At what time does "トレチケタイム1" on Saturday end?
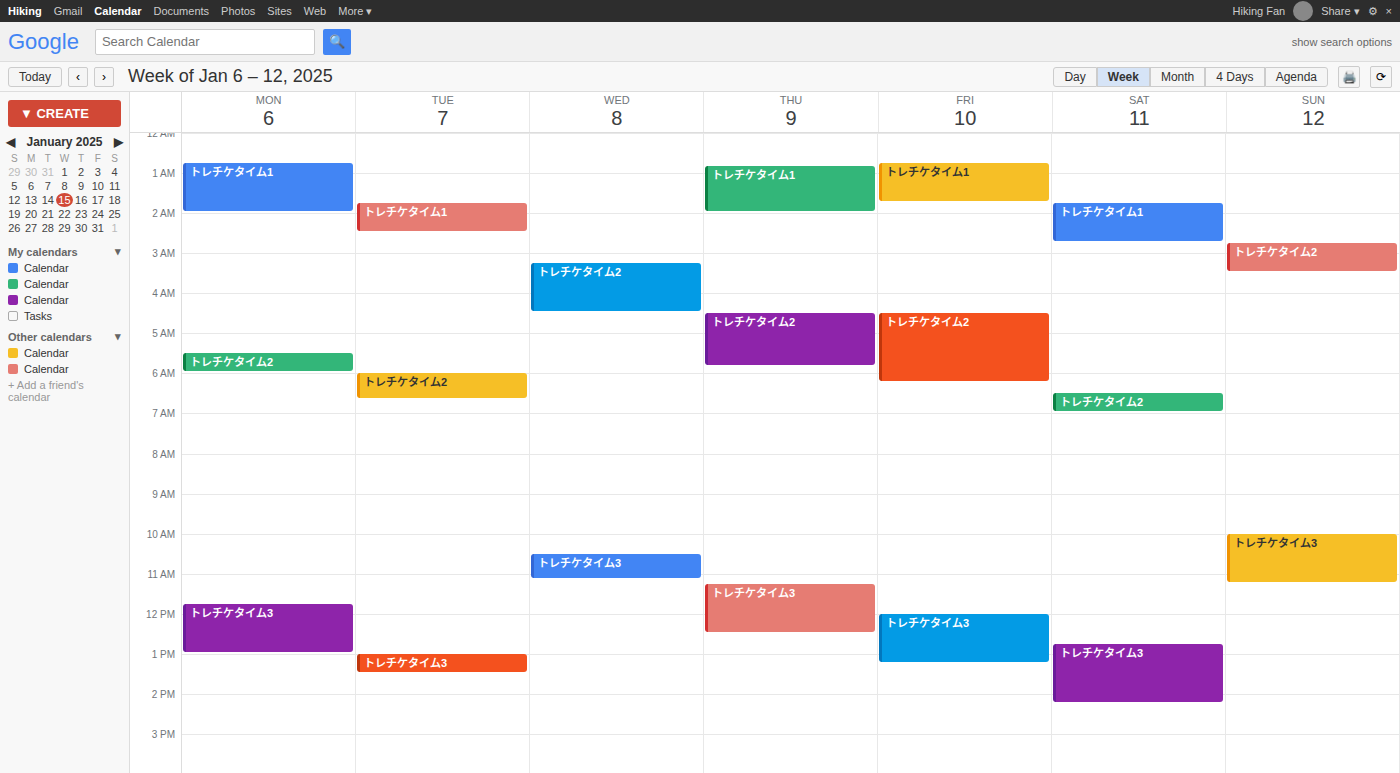
2:45 AM